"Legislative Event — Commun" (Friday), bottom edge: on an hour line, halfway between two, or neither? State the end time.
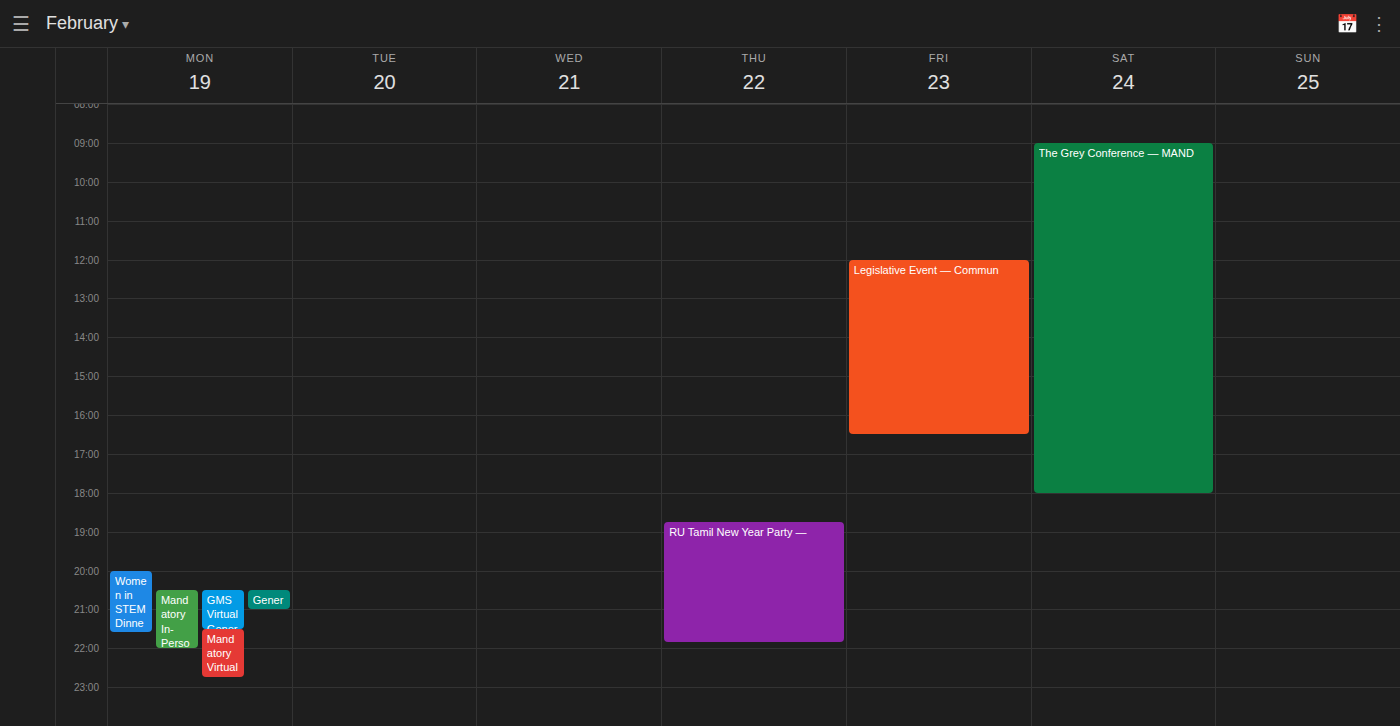
4:30 PM -- halfway between the 4 PM and 5 PM lines.